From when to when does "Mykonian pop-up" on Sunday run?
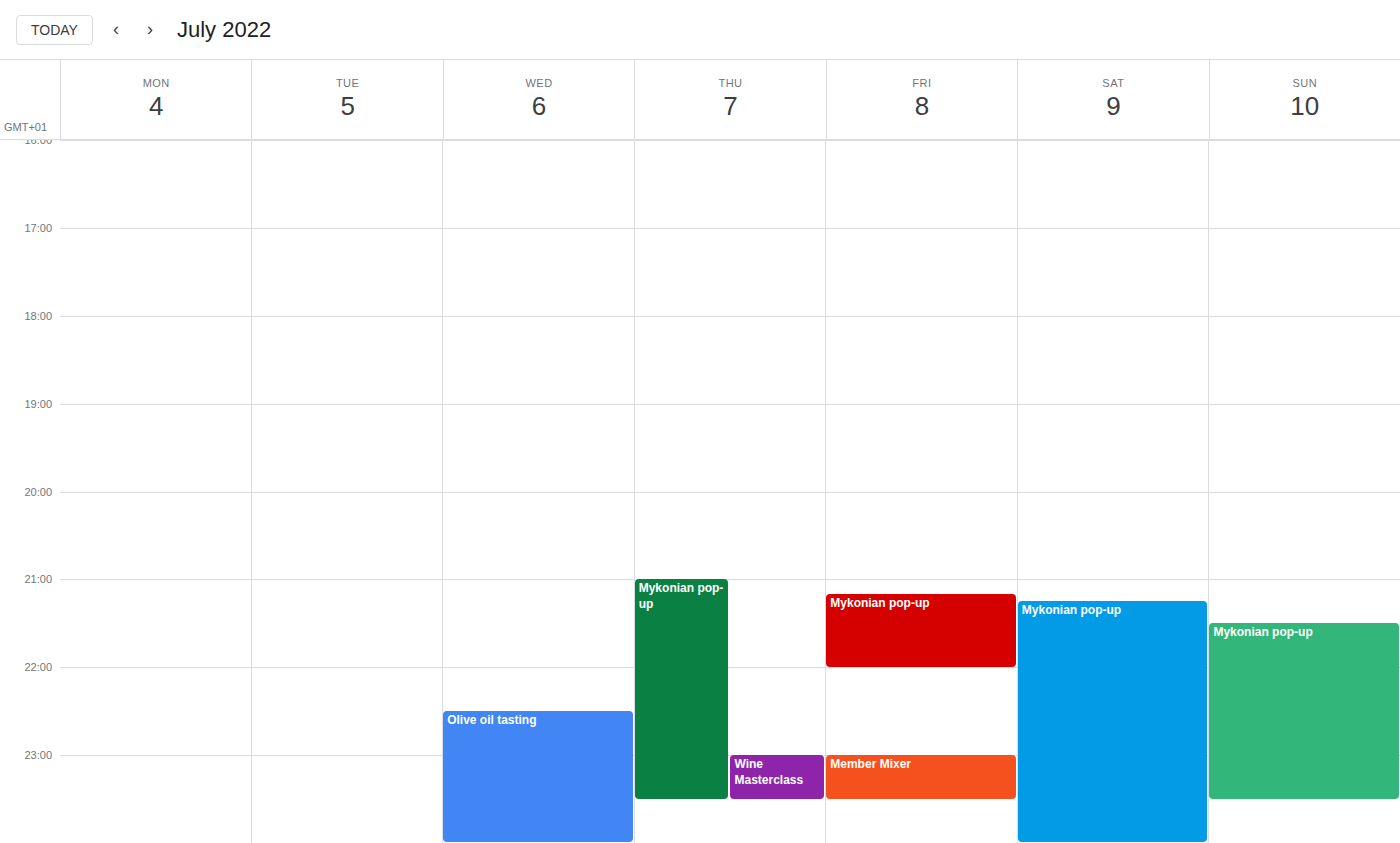
9:30 PM to 11:30 PM